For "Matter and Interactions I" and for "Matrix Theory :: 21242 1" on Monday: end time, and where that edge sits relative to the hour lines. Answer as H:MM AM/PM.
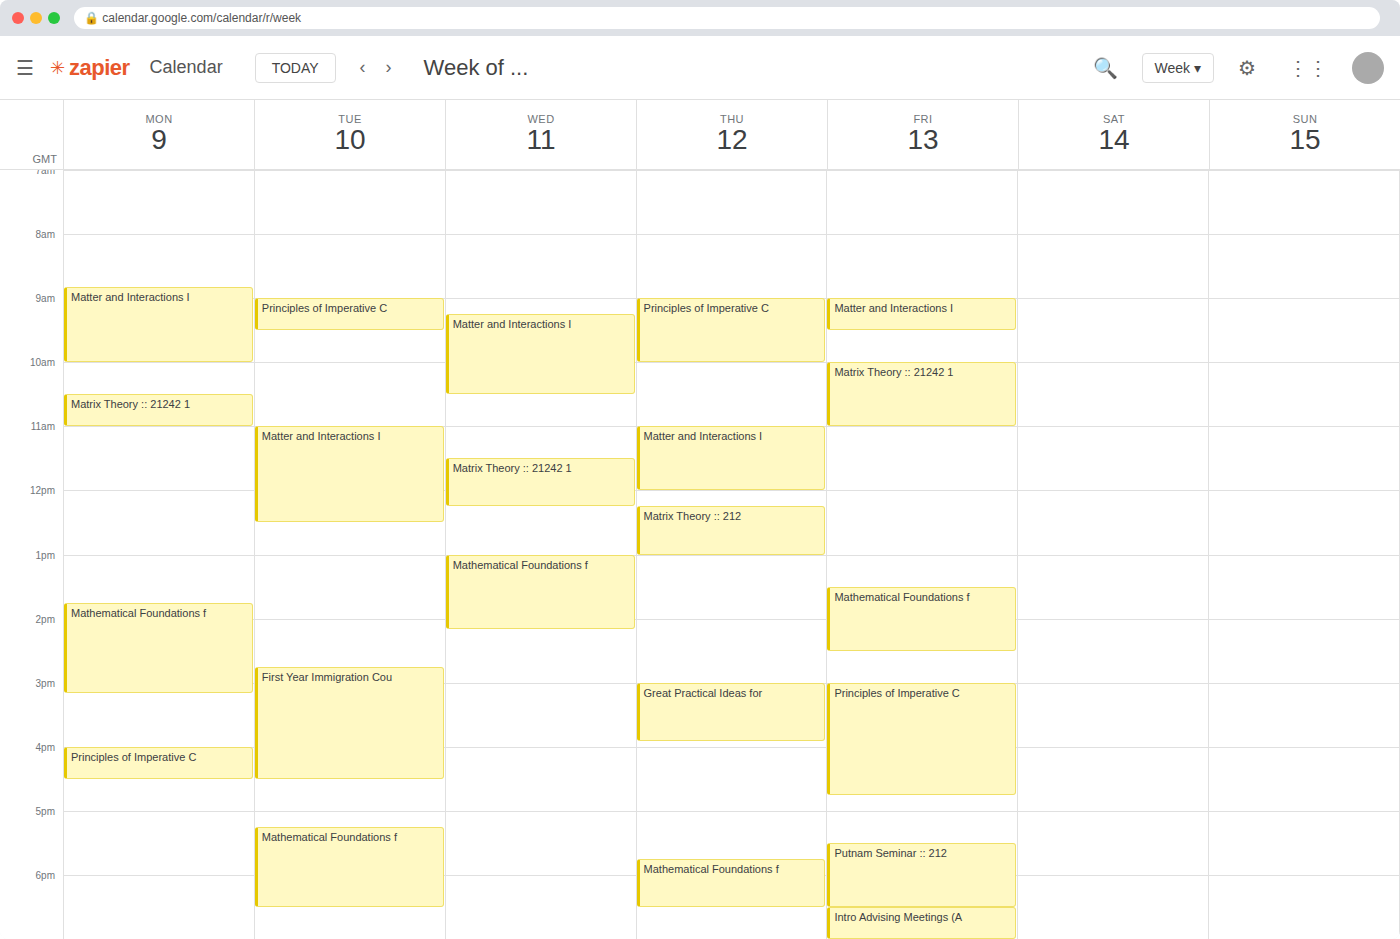
"Matter and Interactions I": 10:00 AM, exactly on the 10 AM line. "Matrix Theory :: 21242 1": 11:00 AM, exactly on the 11 AM line.